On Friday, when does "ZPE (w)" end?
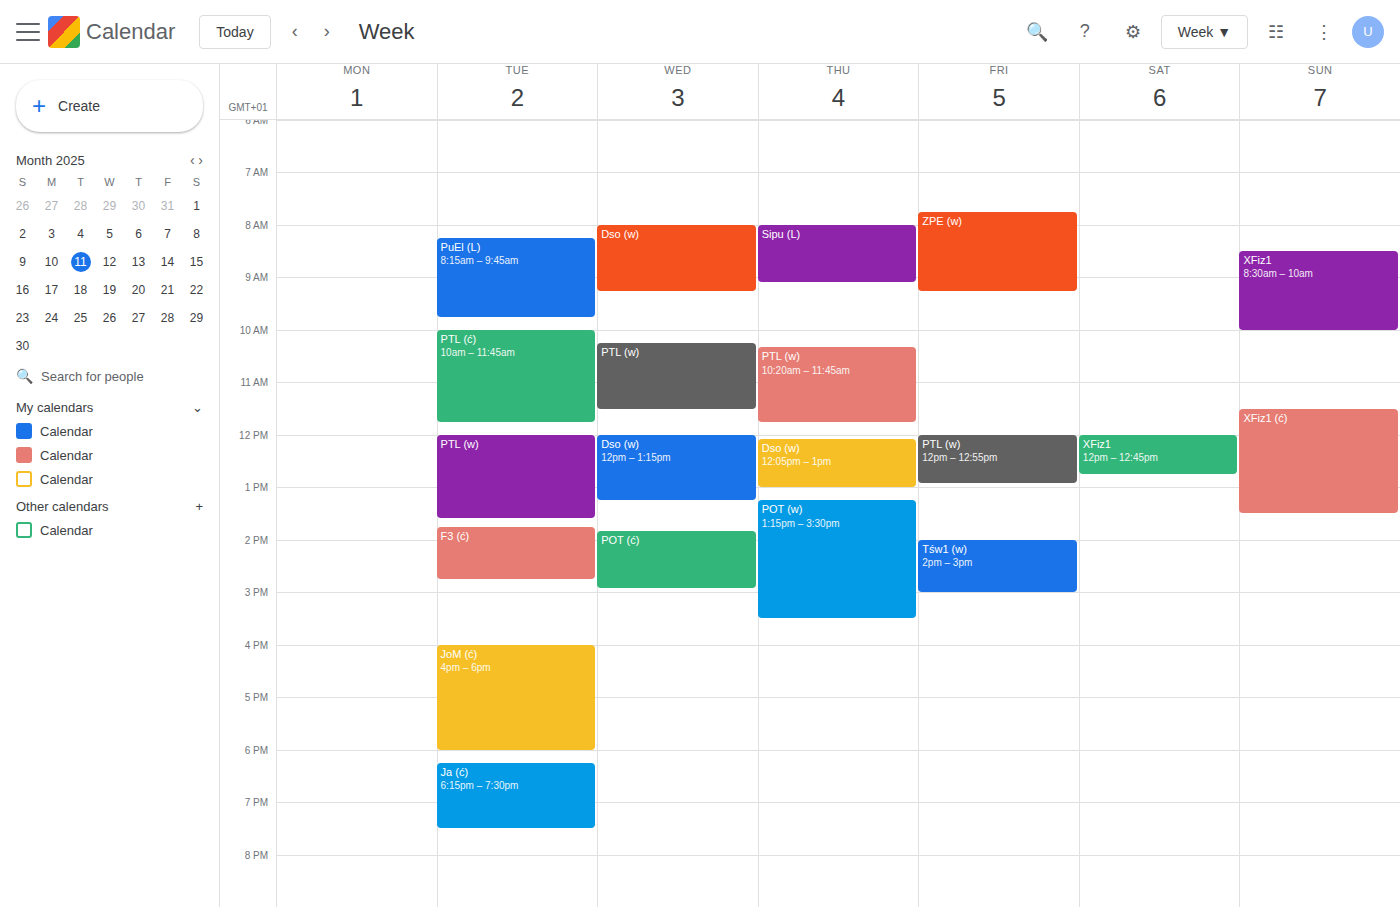
9:15 AM